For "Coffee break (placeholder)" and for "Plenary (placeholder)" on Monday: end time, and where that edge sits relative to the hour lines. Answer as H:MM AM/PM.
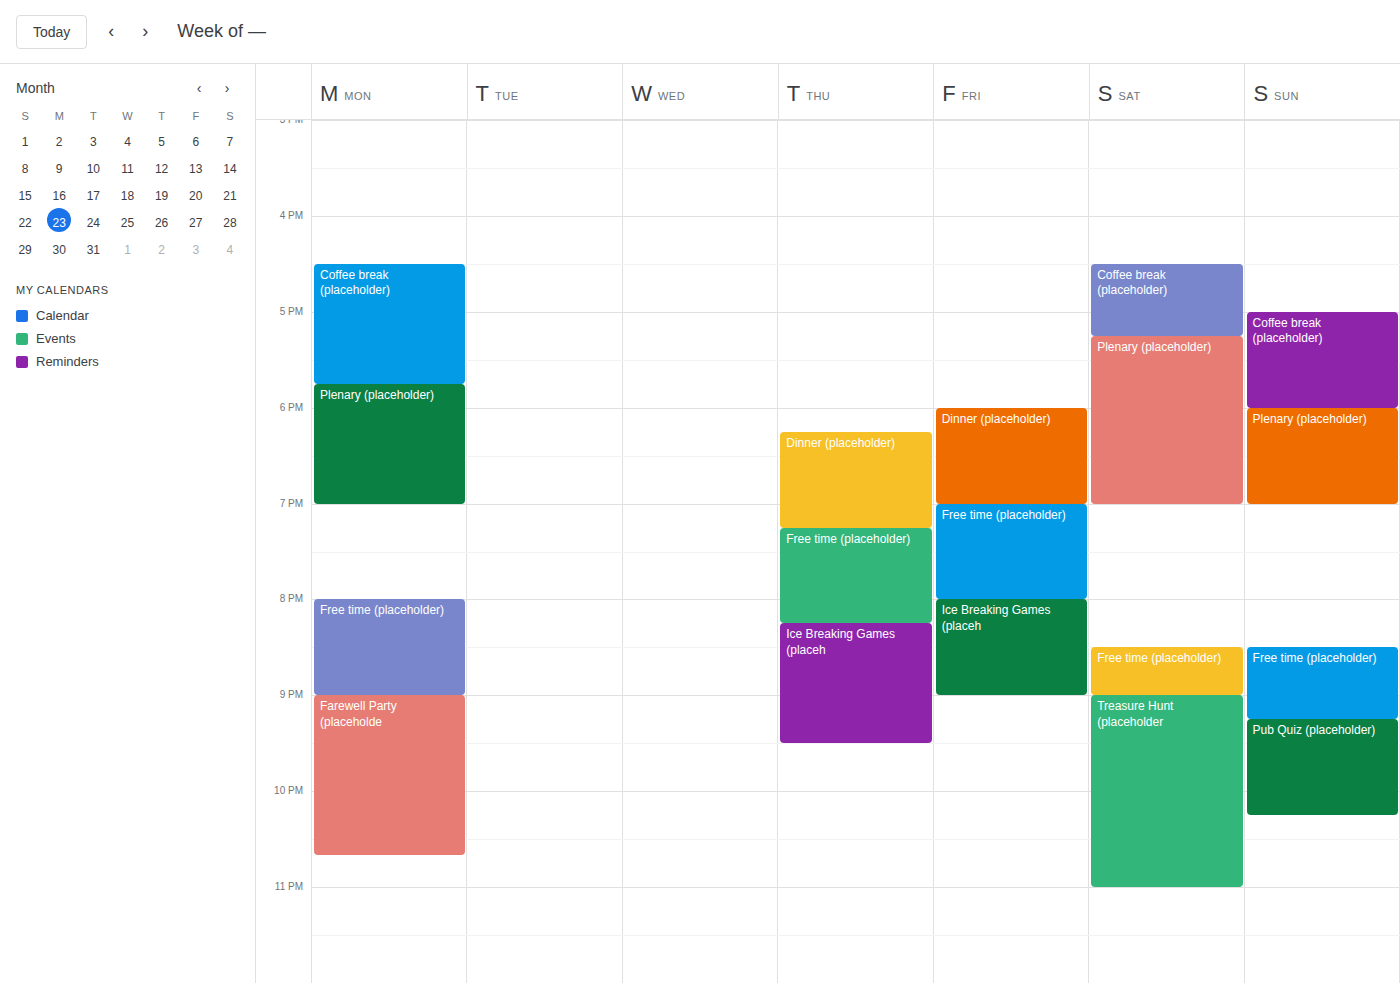
"Coffee break (placeholder)": 5:45 PM, neither: three quarters of the way from the 5 PM line to the 6 PM line. "Plenary (placeholder)": 7:00 PM, exactly on the 7 PM line.